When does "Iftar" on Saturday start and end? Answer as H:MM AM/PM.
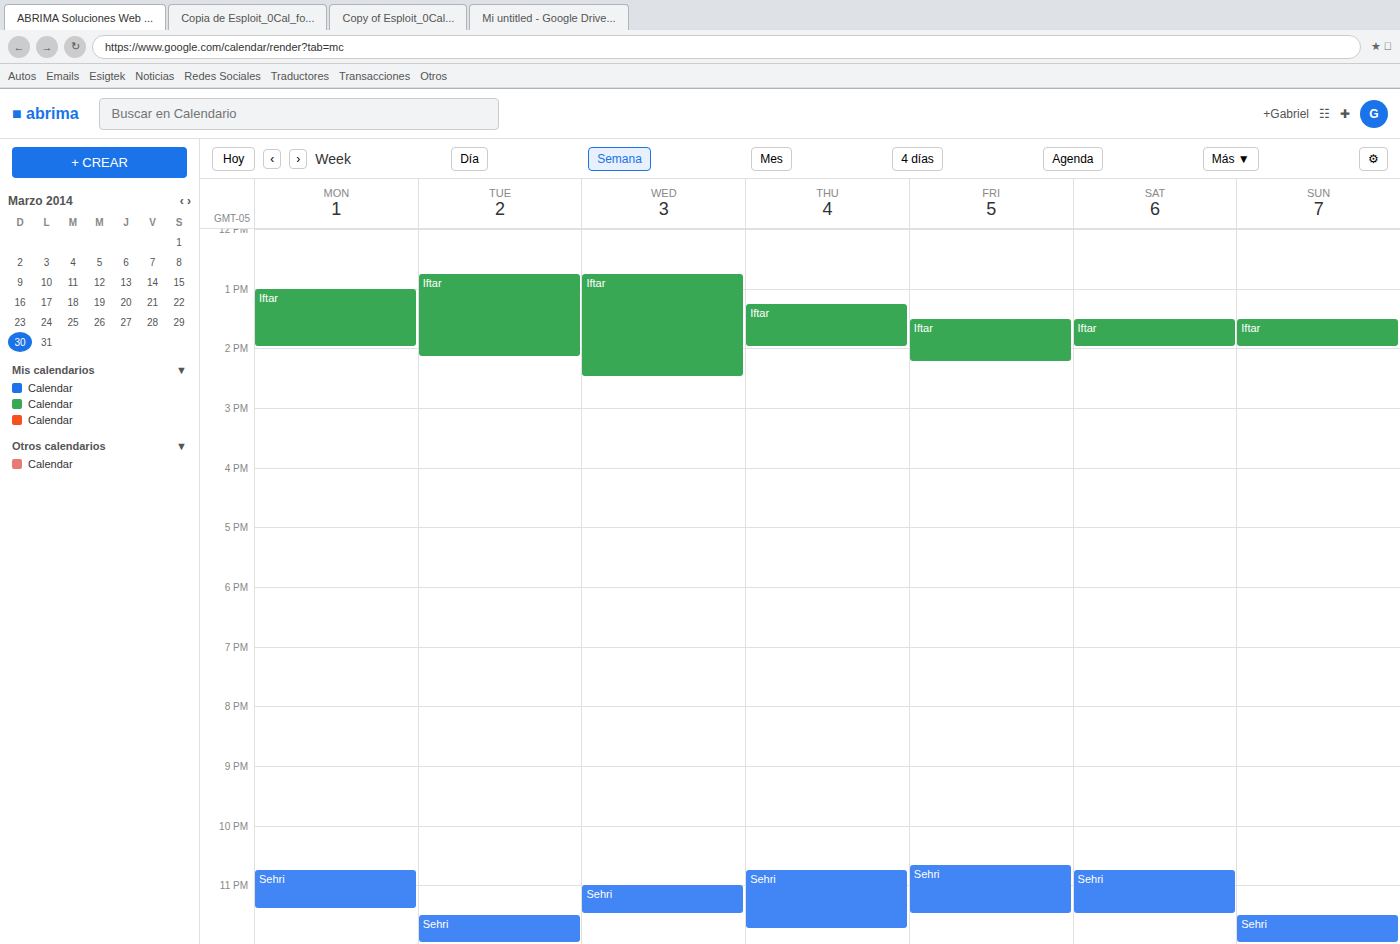
1:30 PM to 2:00 PM